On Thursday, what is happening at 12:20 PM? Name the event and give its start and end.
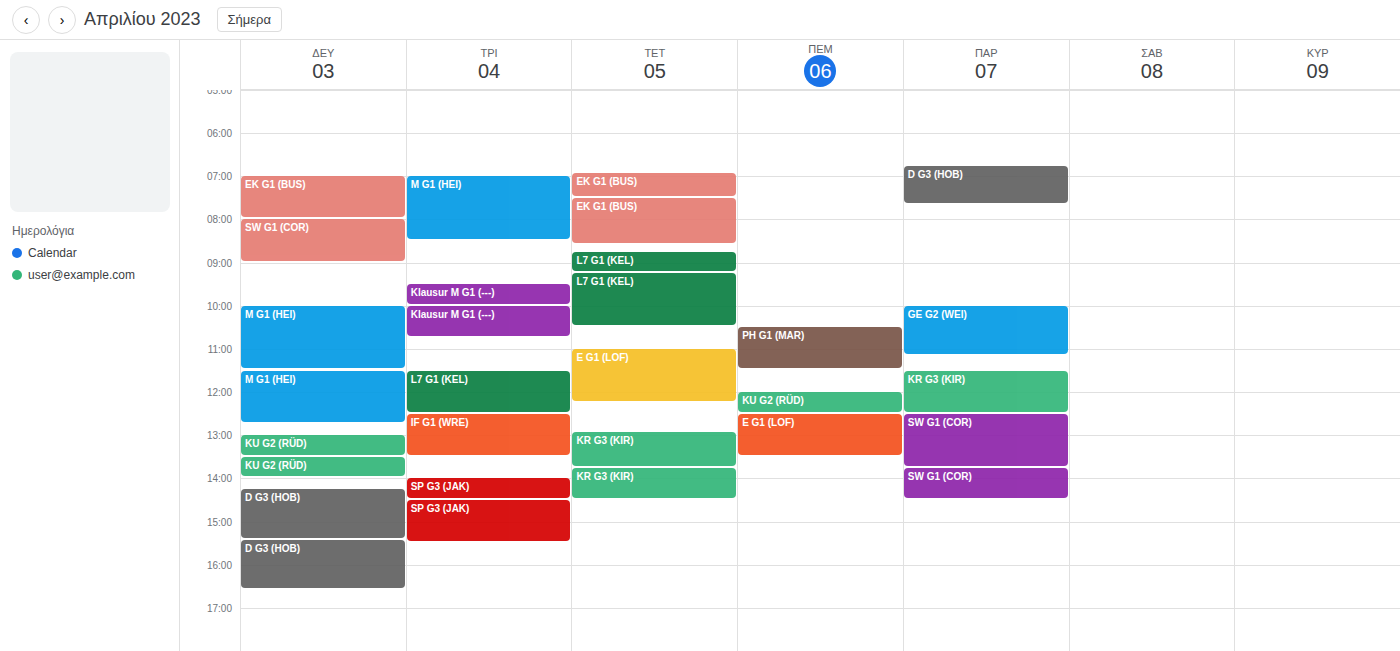
"KU G2 (RÜD)", 12:00 PM to 12:30 PM